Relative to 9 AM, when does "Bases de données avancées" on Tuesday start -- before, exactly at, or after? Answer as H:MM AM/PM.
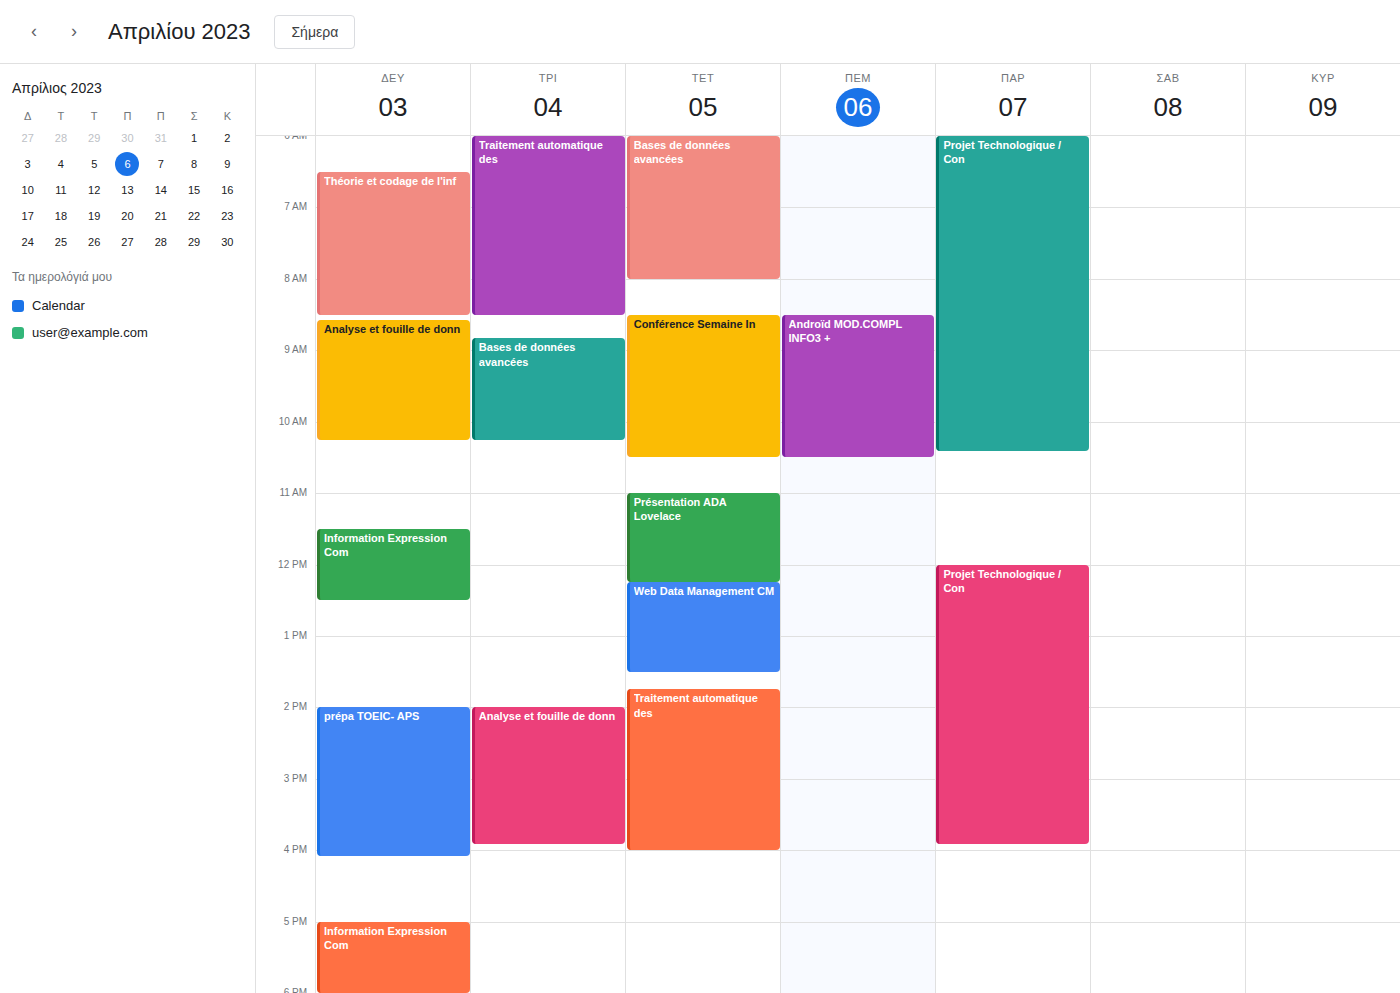
8:50 AM -- before 9 AM, 10 minutes above the 9 AM line.